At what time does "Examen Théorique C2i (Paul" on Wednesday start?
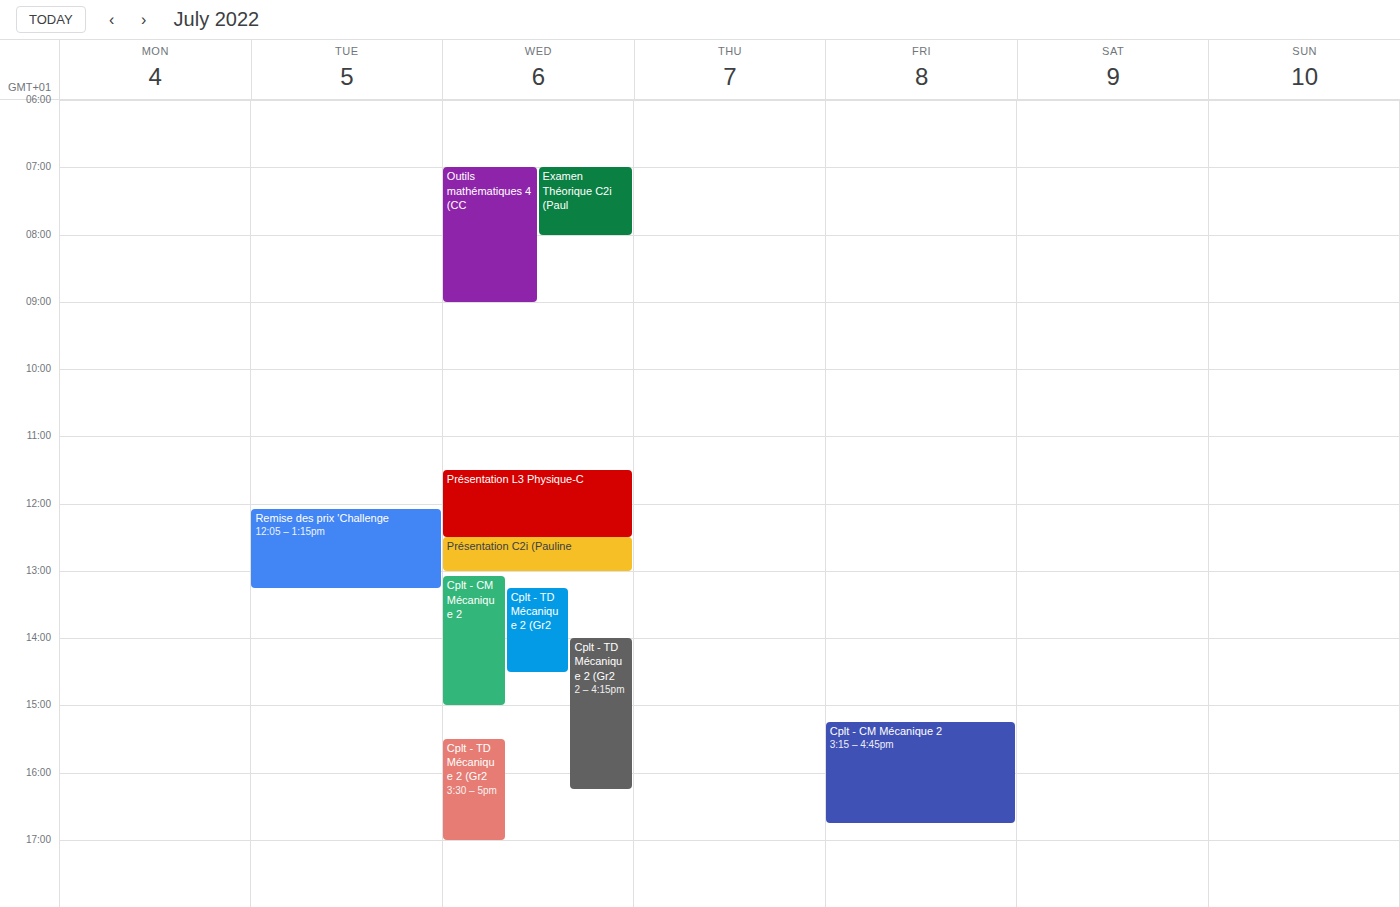
07:00